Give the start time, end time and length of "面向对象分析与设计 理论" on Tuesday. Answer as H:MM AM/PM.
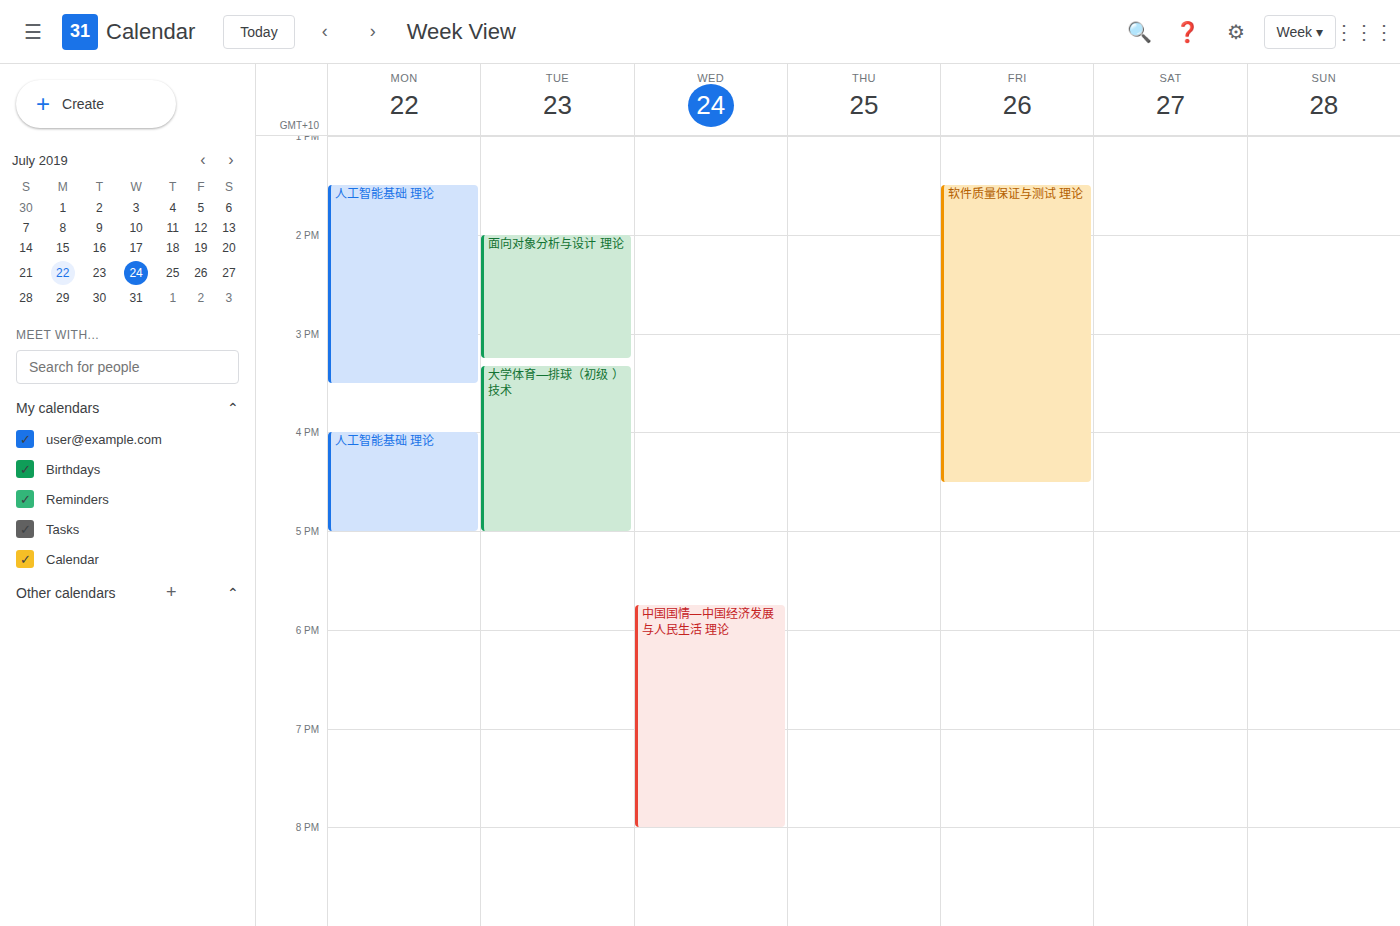
2:00 PM to 3:15 PM, 1 hour 15 minutes